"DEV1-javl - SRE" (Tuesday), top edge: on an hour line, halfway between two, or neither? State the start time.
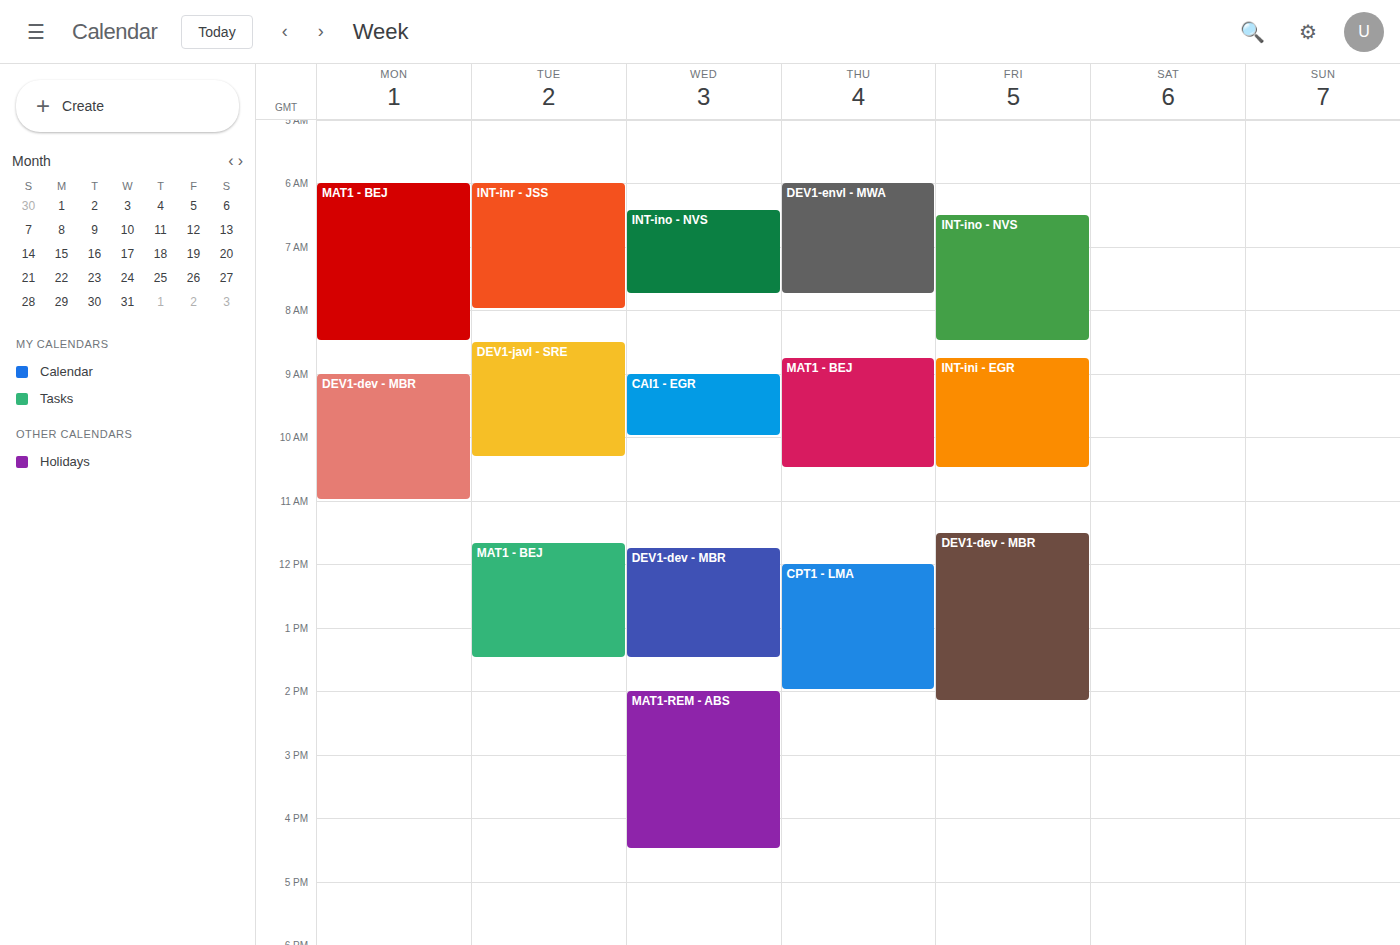
8:30 AM -- halfway between the 8 AM and 9 AM lines.